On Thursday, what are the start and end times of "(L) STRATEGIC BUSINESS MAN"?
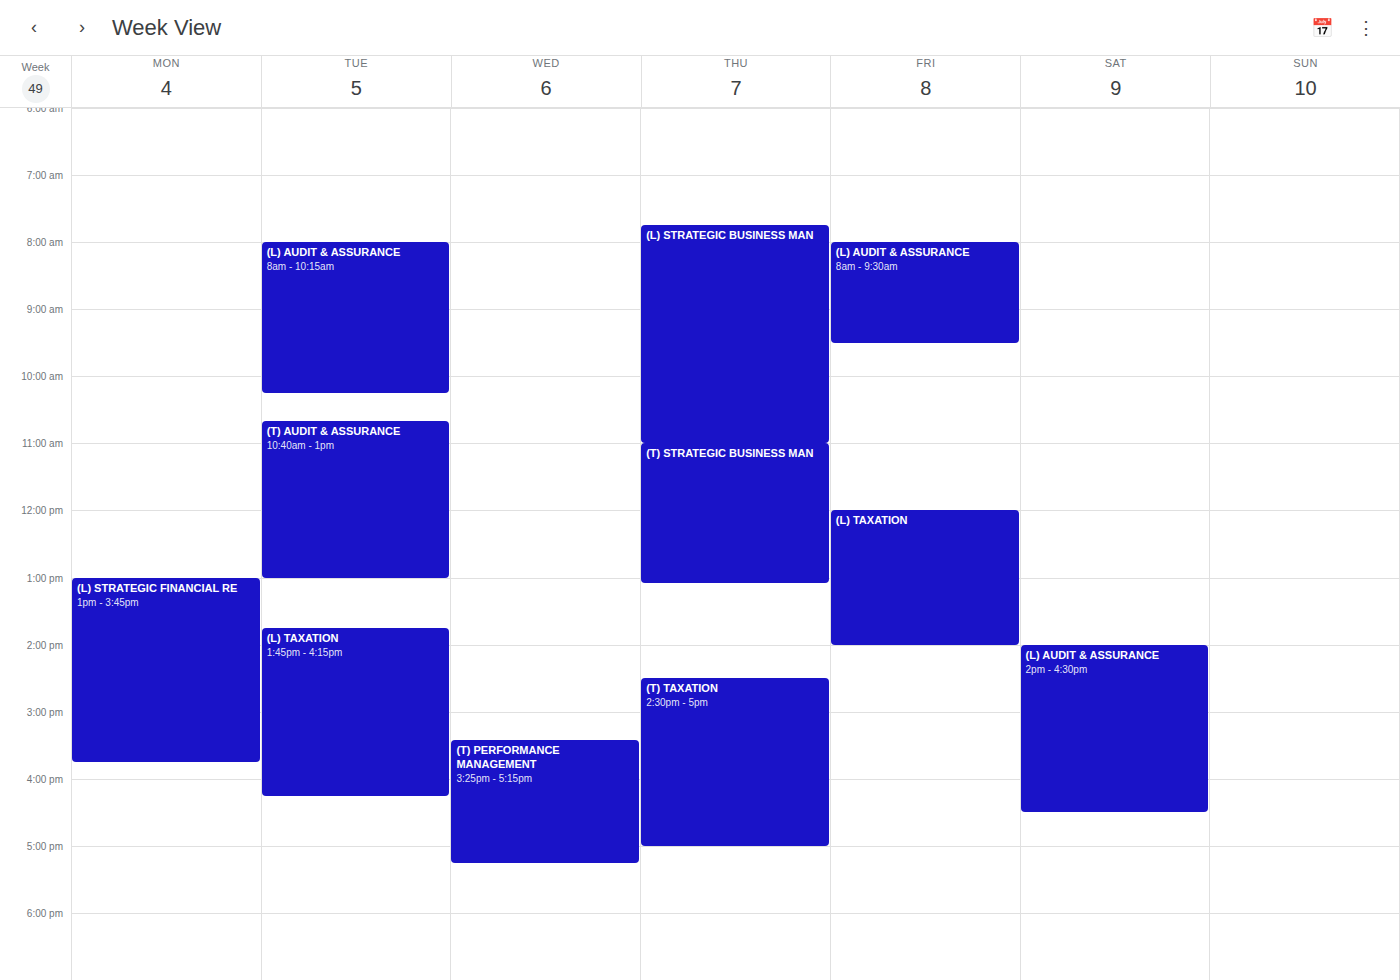
7:45 AM to 11:00 AM